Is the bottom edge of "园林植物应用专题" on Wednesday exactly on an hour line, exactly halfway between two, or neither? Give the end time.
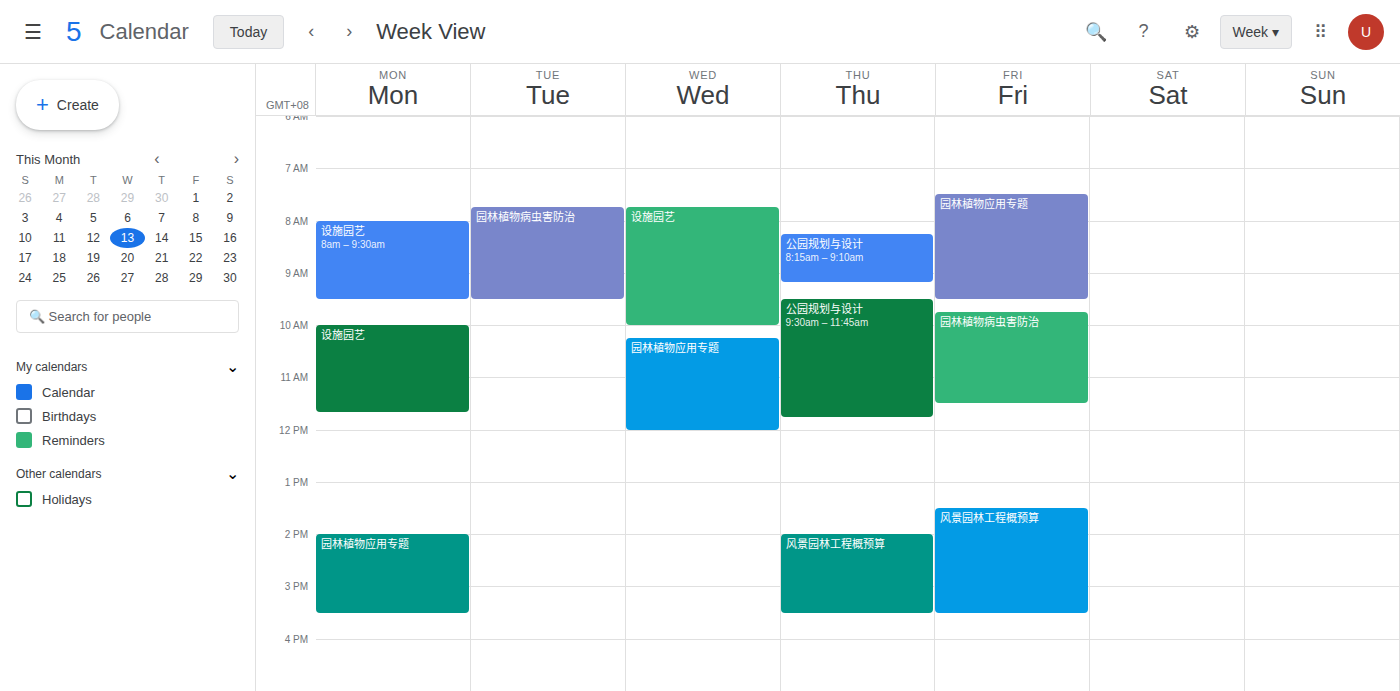
12:00 PM -- exactly on the 12 PM line.